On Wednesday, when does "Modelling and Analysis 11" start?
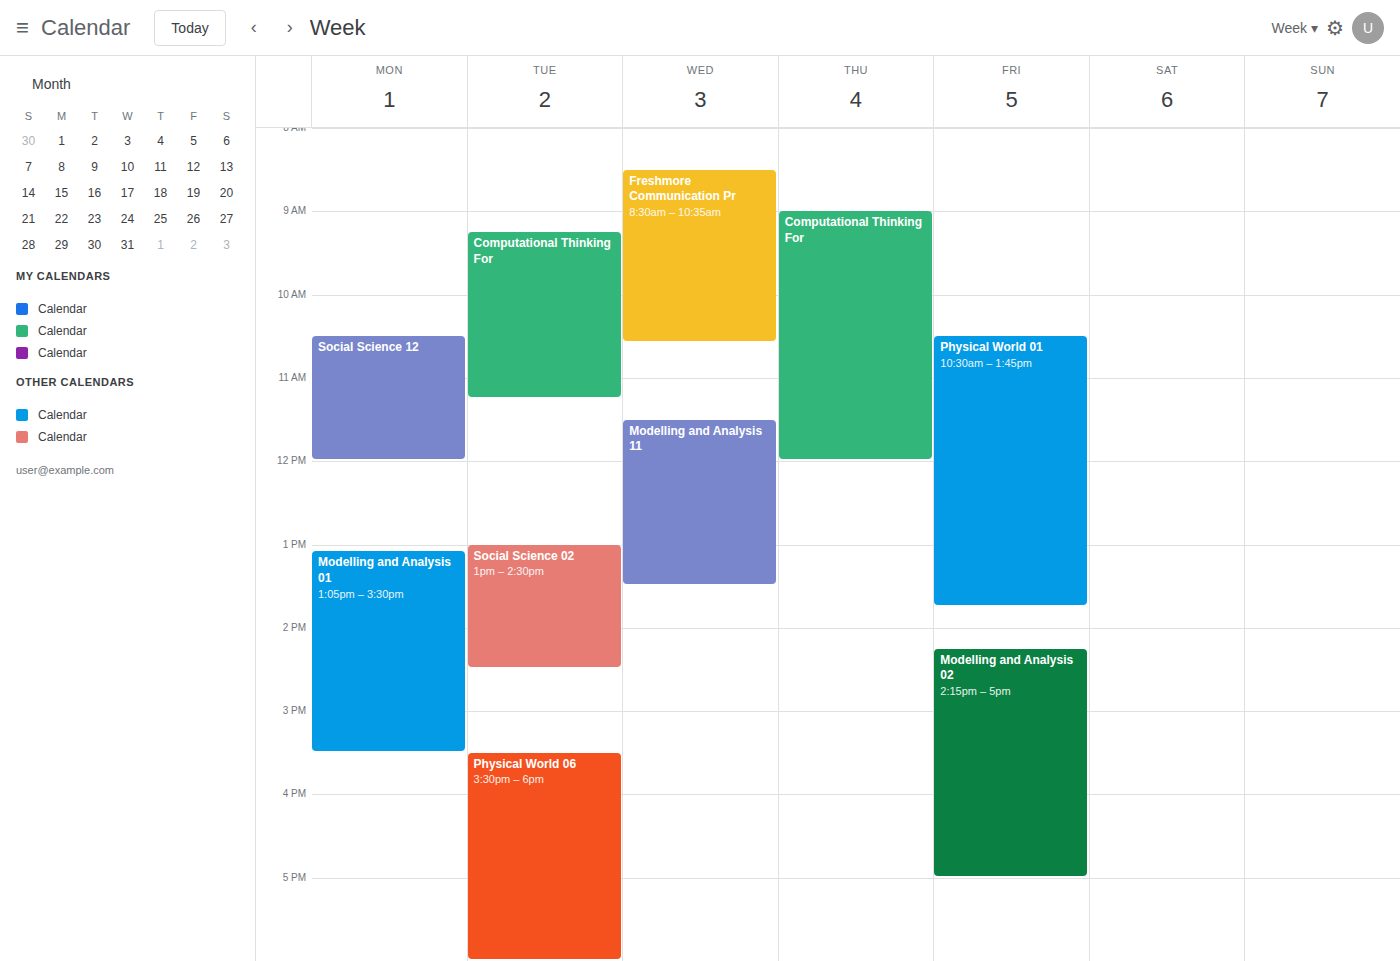
11:30 AM